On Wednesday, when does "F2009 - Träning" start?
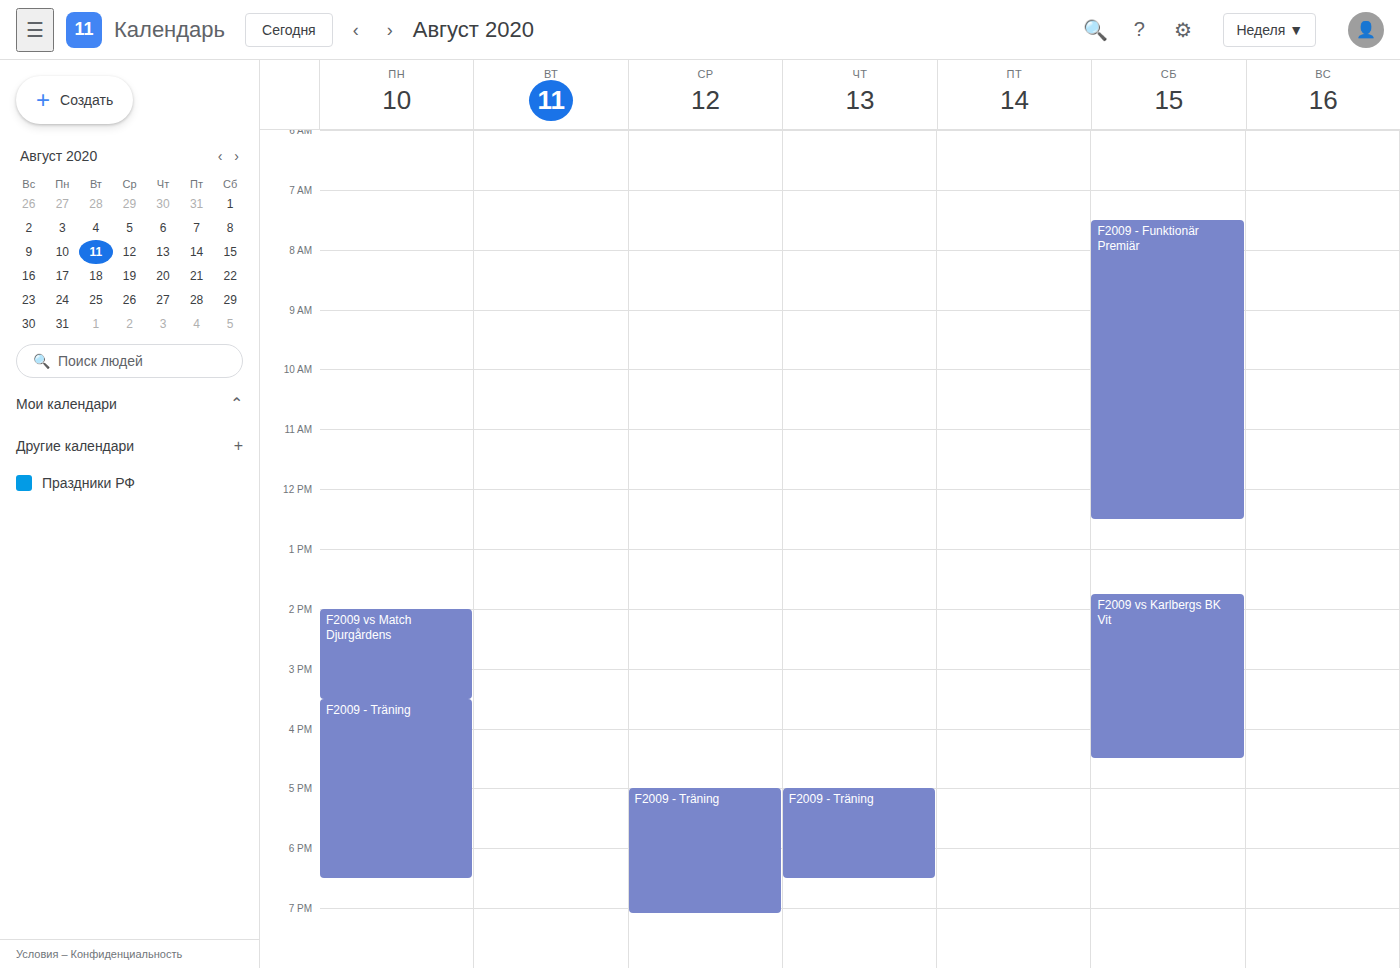
5:00 PM